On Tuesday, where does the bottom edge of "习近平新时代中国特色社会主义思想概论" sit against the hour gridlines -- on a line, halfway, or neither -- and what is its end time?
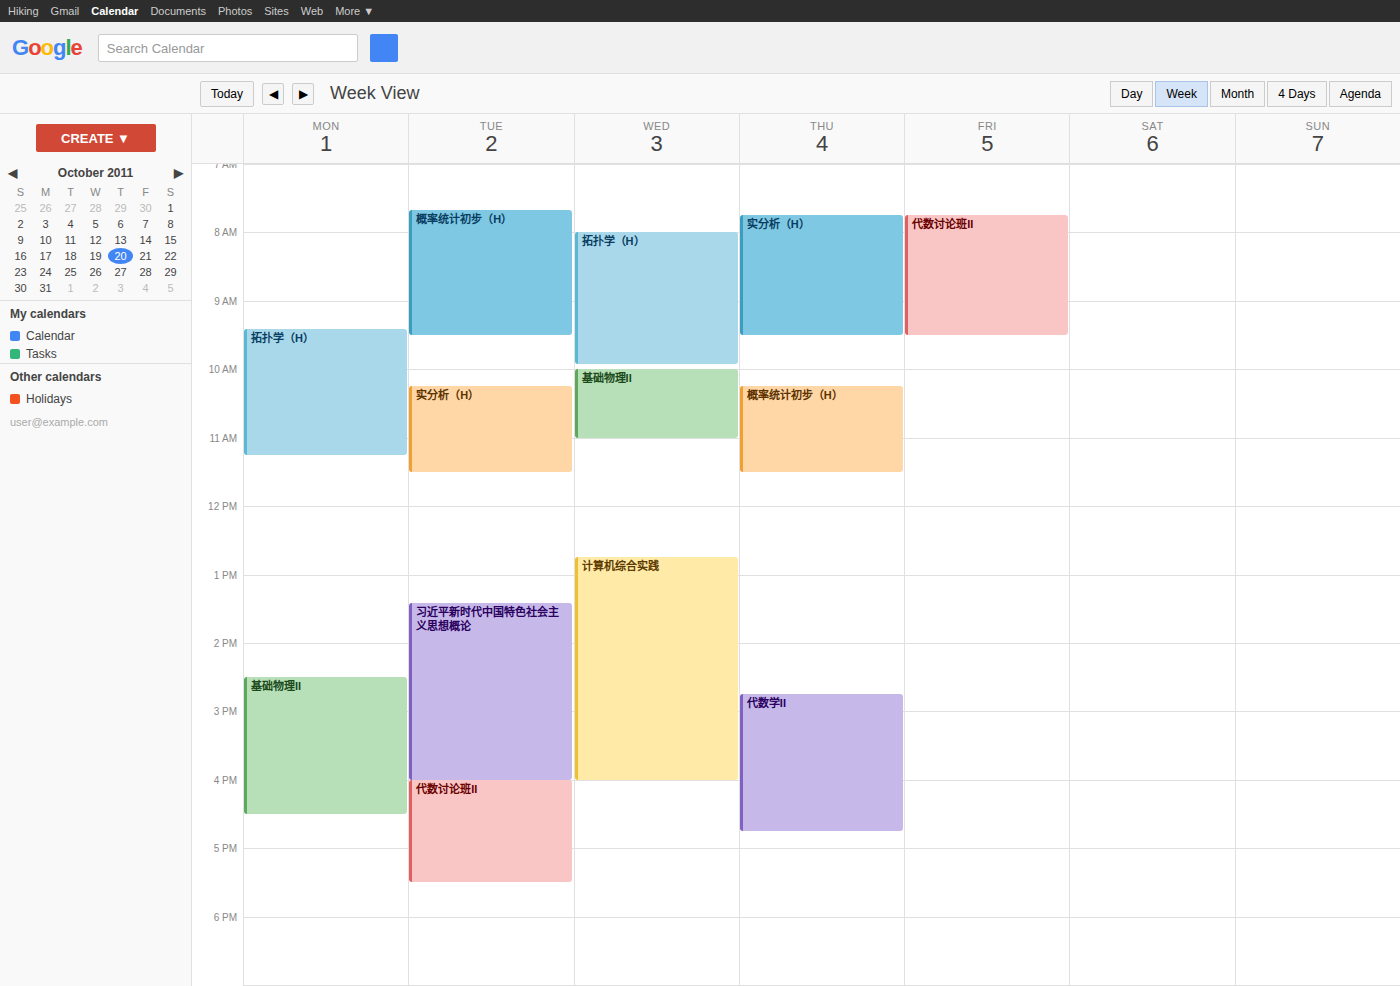
4:00 PM -- exactly on the 4 PM line.